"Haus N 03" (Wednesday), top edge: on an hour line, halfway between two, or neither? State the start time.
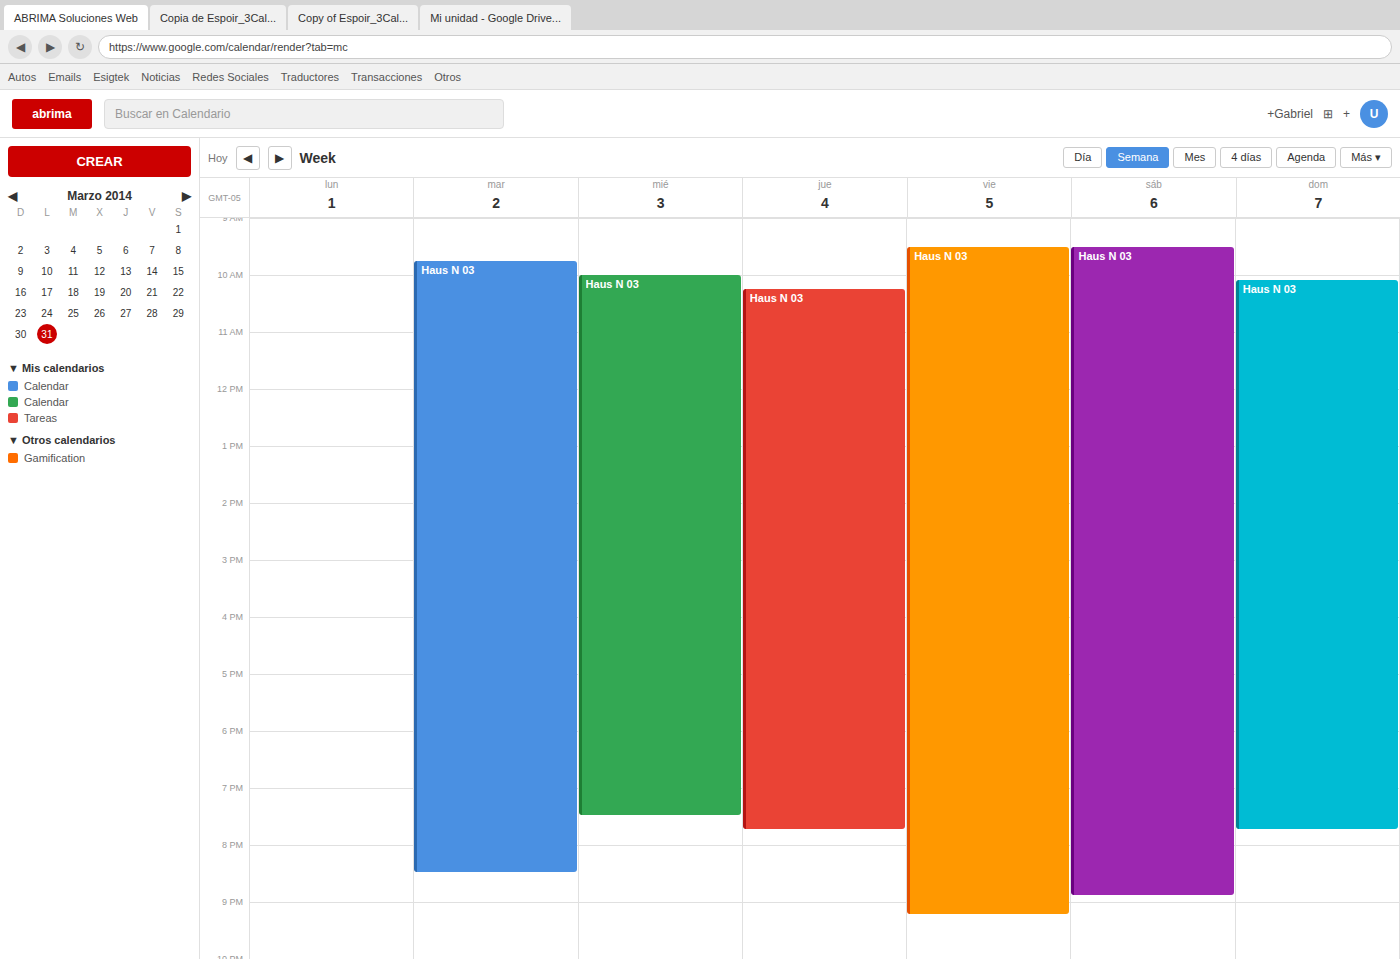
10:00 AM -- exactly on the 10 AM line.